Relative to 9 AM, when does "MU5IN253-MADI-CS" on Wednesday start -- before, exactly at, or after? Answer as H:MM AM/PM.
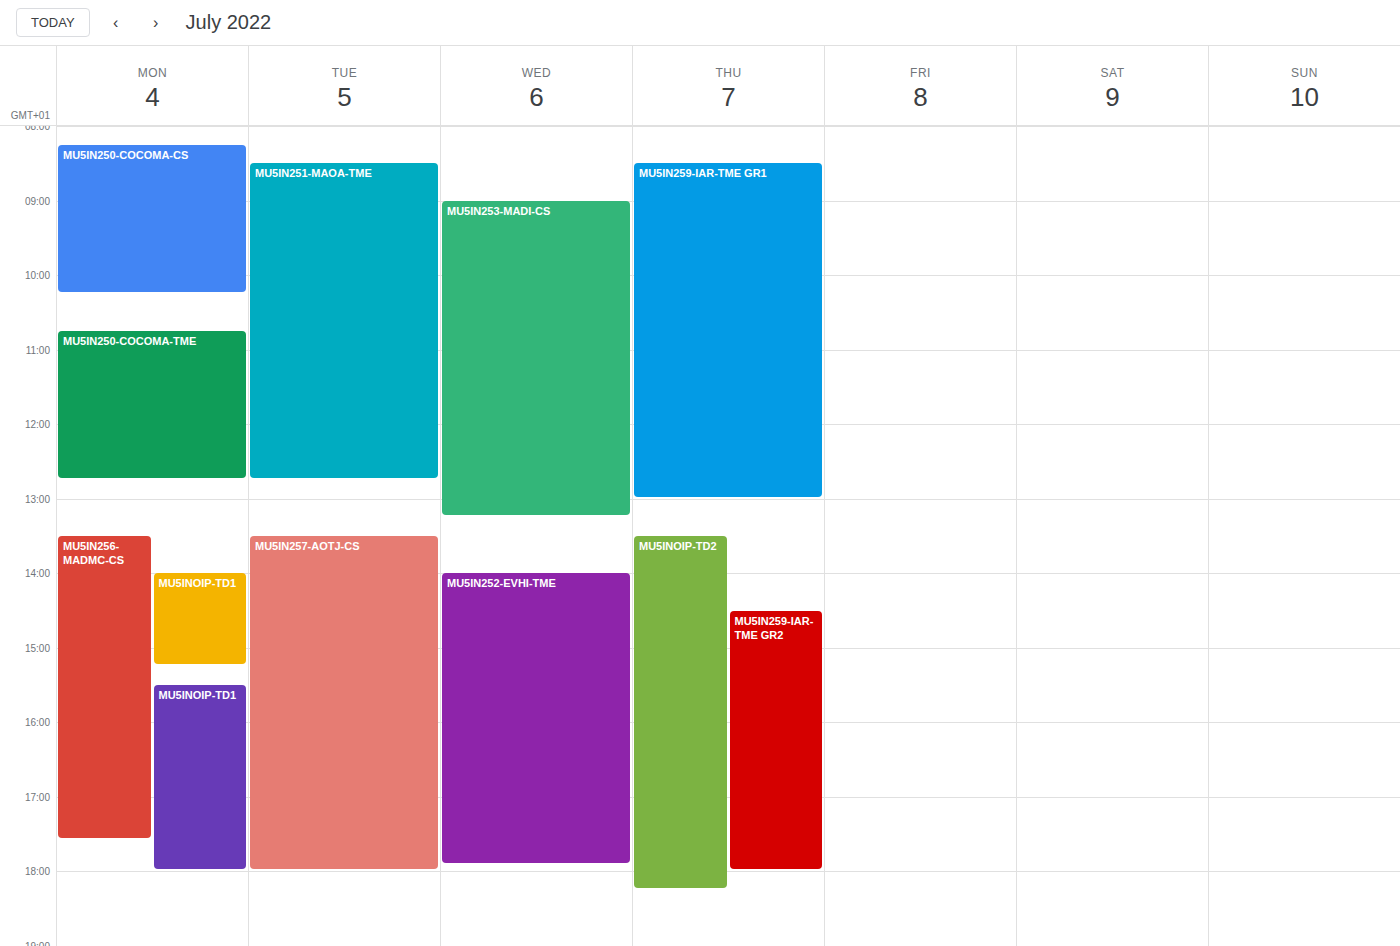
9:00 AM -- exactly at 9 AM, on the 9 AM line.